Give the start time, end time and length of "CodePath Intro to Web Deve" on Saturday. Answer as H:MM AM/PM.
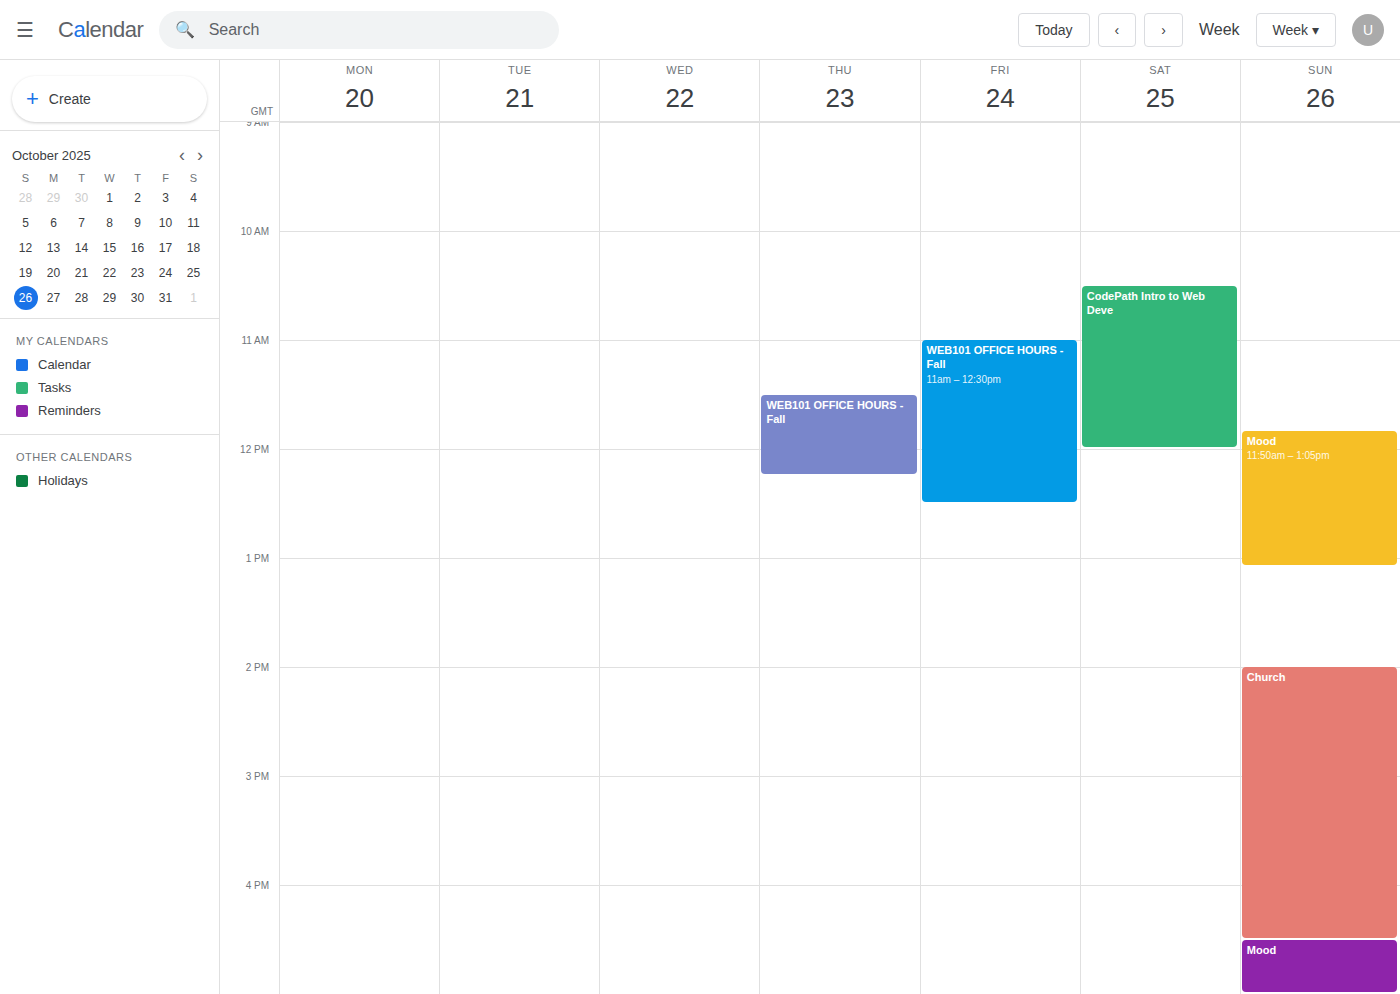
10:30 AM to 12:00 PM, 1 hour 30 minutes